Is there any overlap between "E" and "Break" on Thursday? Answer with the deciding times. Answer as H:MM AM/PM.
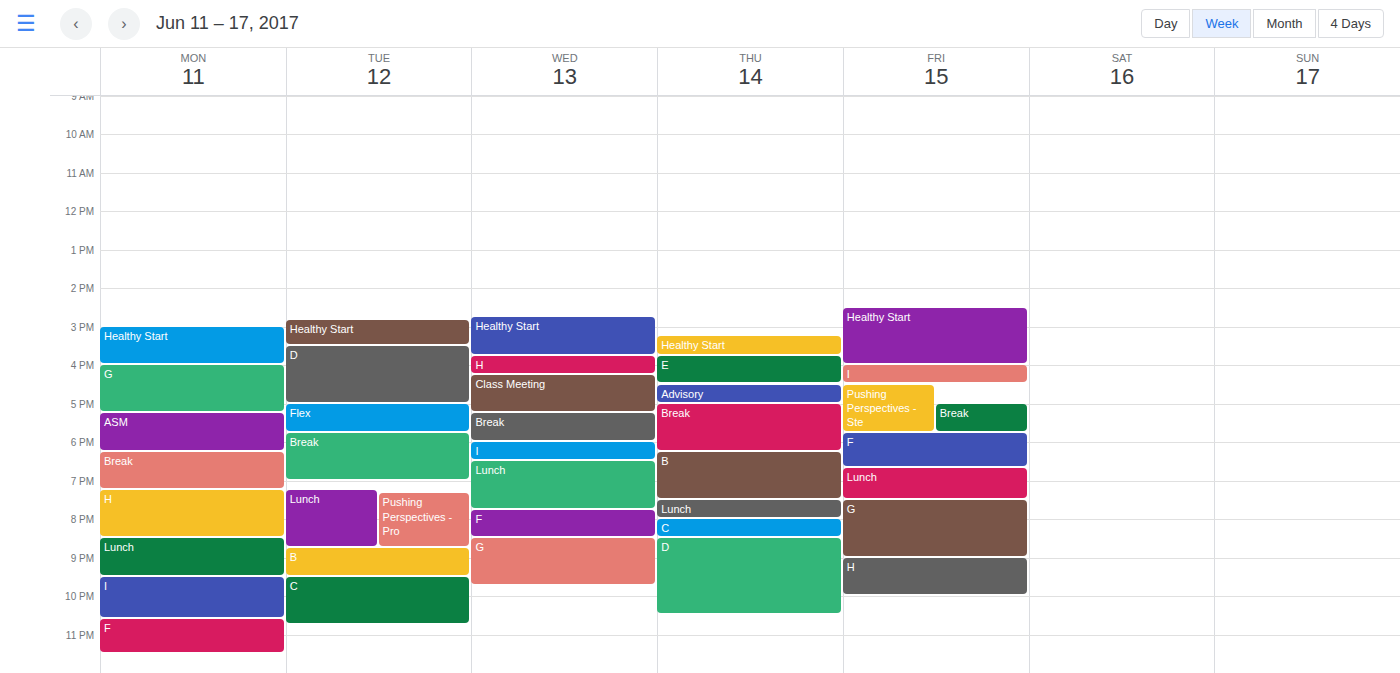
"E" ends at 4:30 PM and "Break" starts at 5:00 PM -- no overlap.